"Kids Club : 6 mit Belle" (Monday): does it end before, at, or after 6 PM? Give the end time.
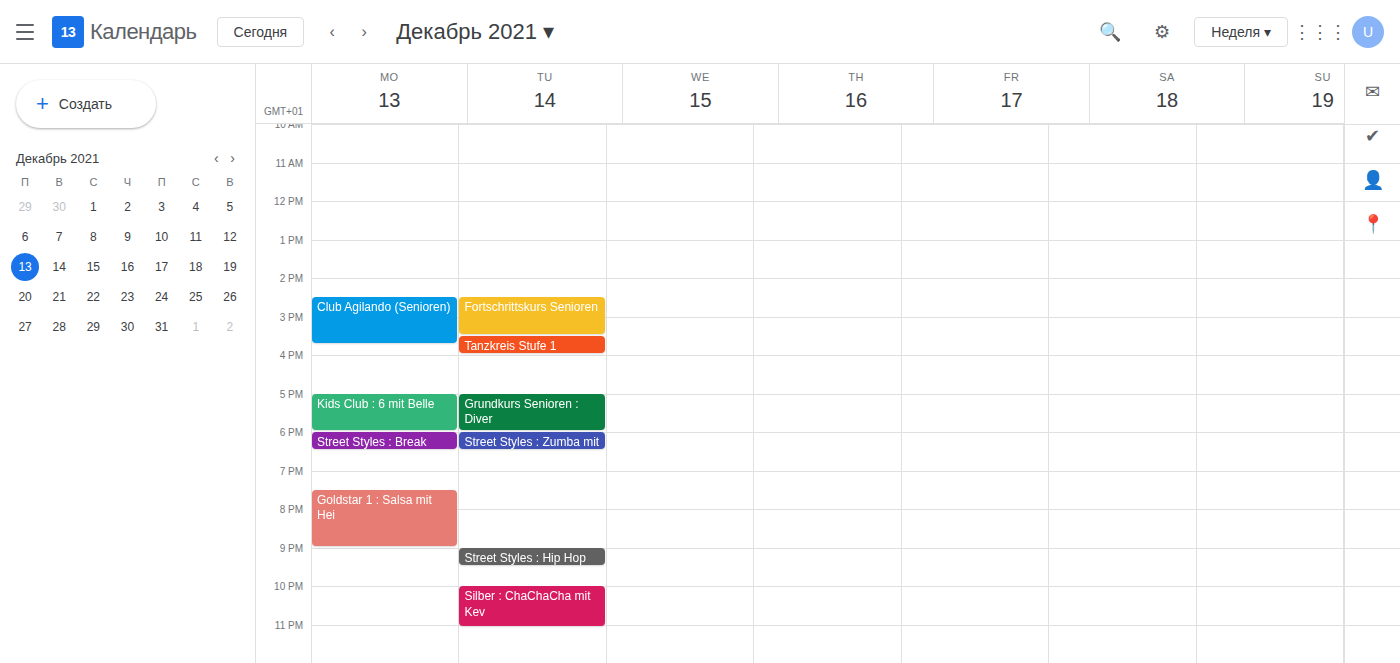
6:00 PM -- exactly at 6 PM, on the 6 PM line.